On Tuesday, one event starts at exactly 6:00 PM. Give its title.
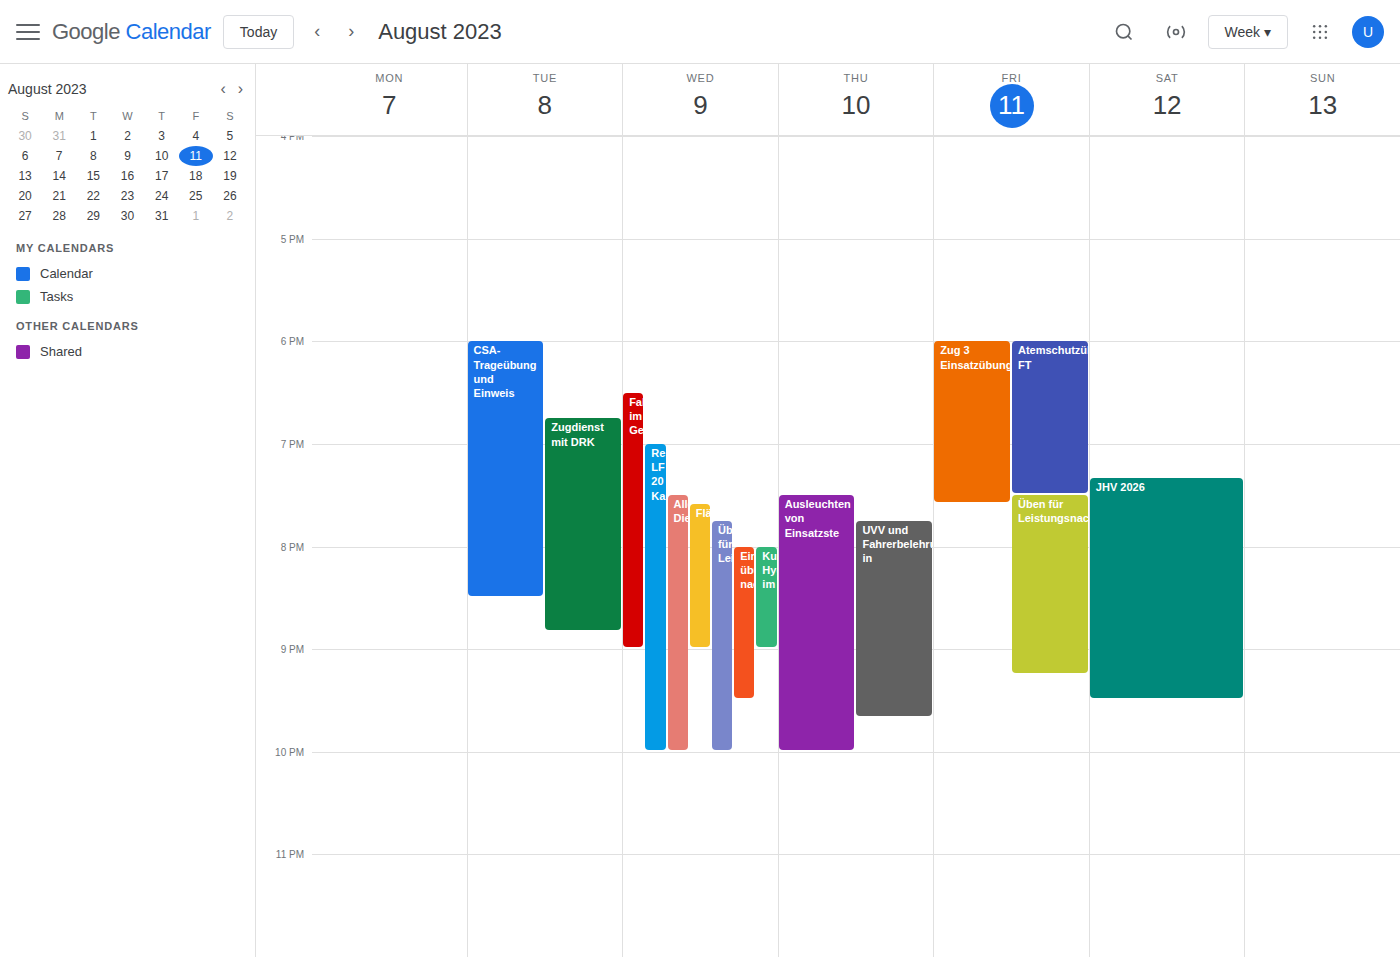
"CSA-Trageübung und Einweis"